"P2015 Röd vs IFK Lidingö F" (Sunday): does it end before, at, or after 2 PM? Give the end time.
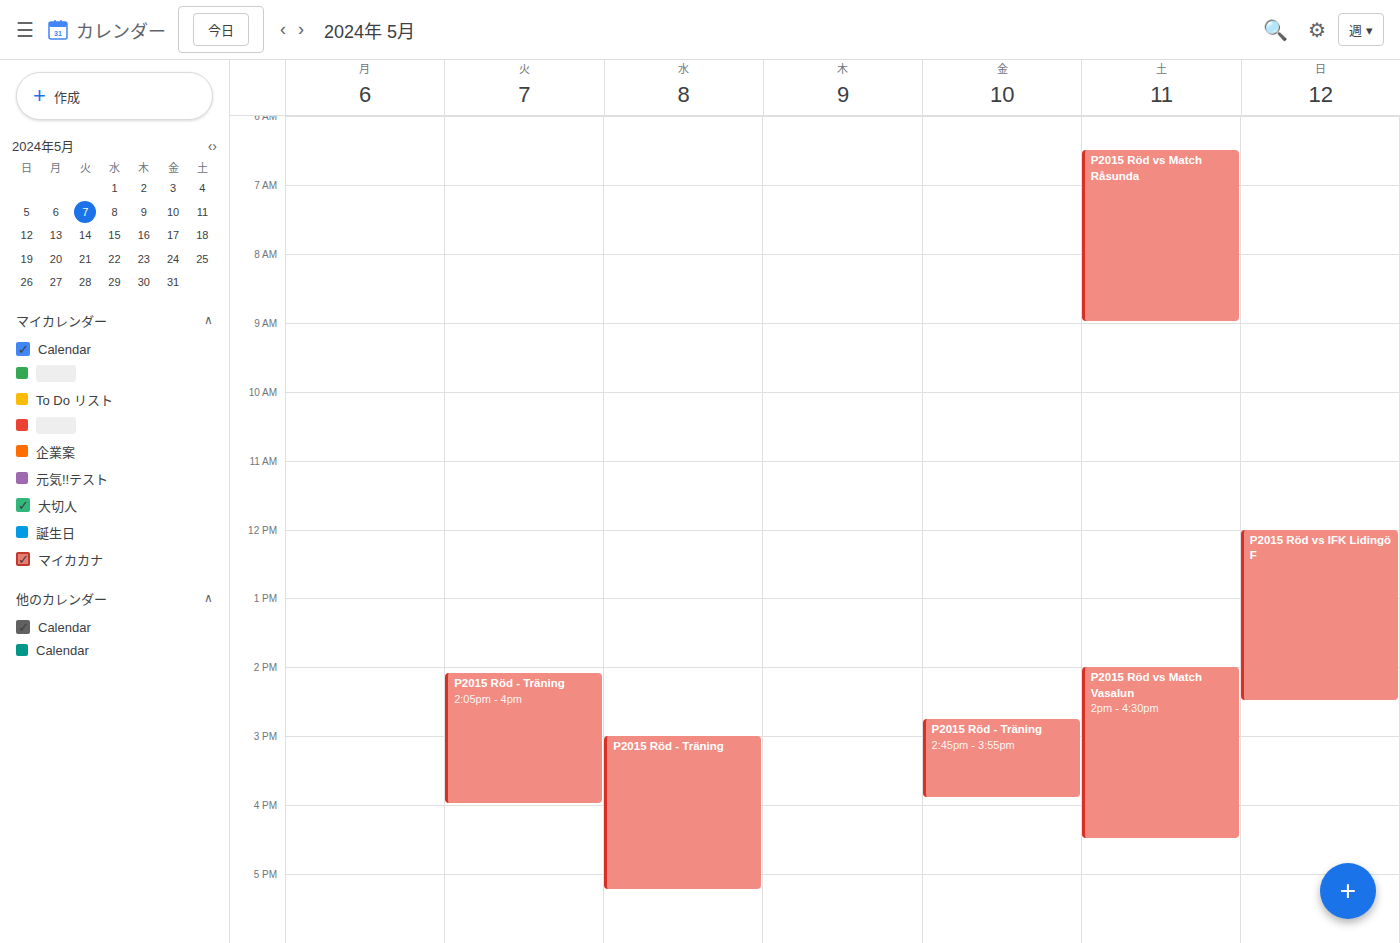
2:30 PM -- after 2 PM, 30 minutes below the 2 PM line.